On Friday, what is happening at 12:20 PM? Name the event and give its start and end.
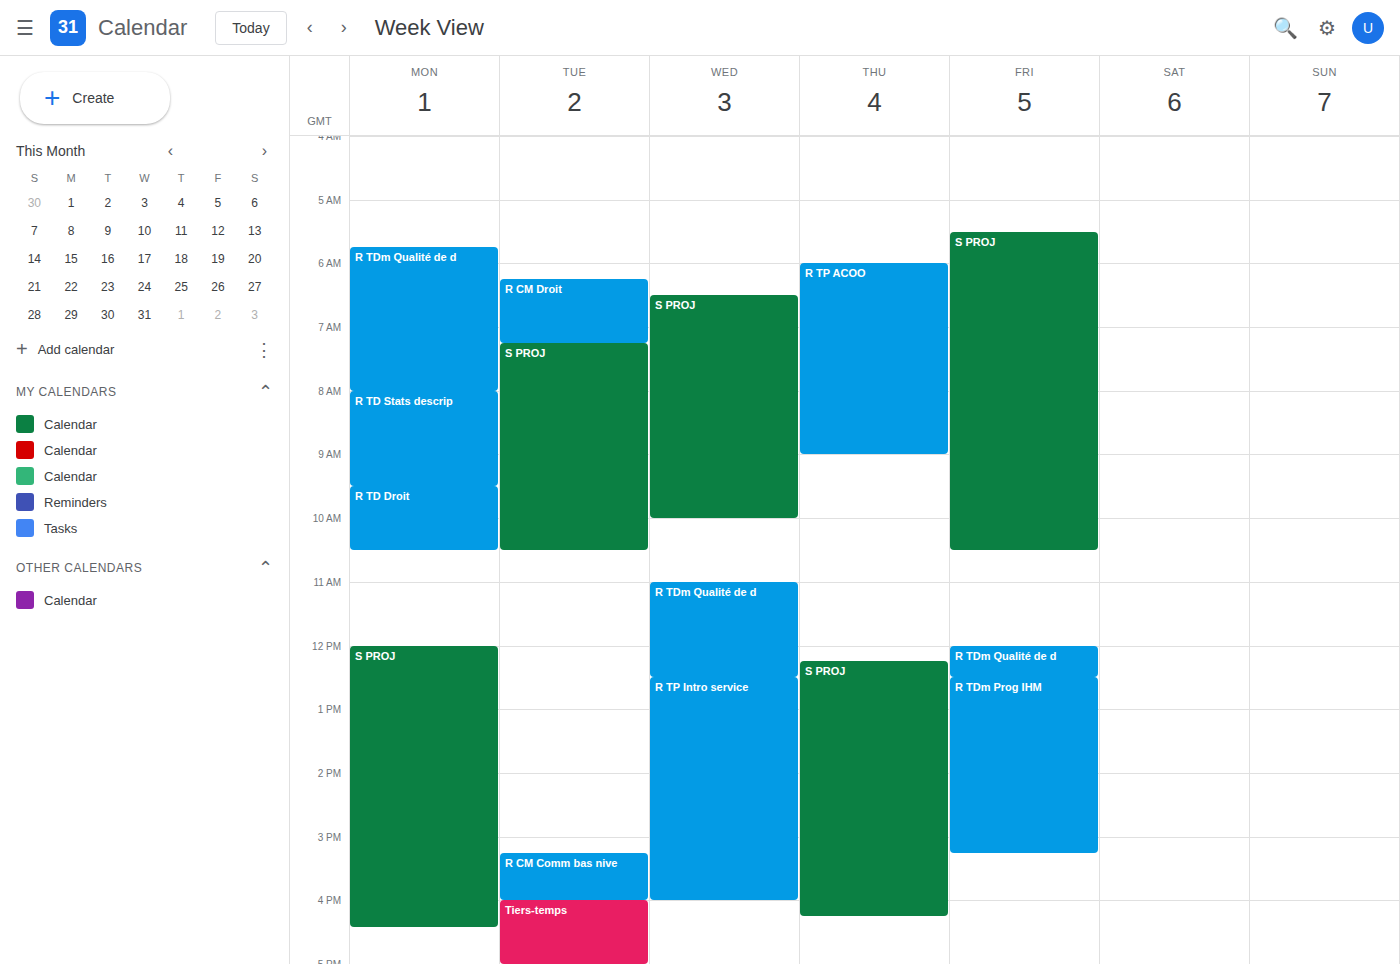
"R TDm Qualité de d", 12:00 PM to 12:30 PM